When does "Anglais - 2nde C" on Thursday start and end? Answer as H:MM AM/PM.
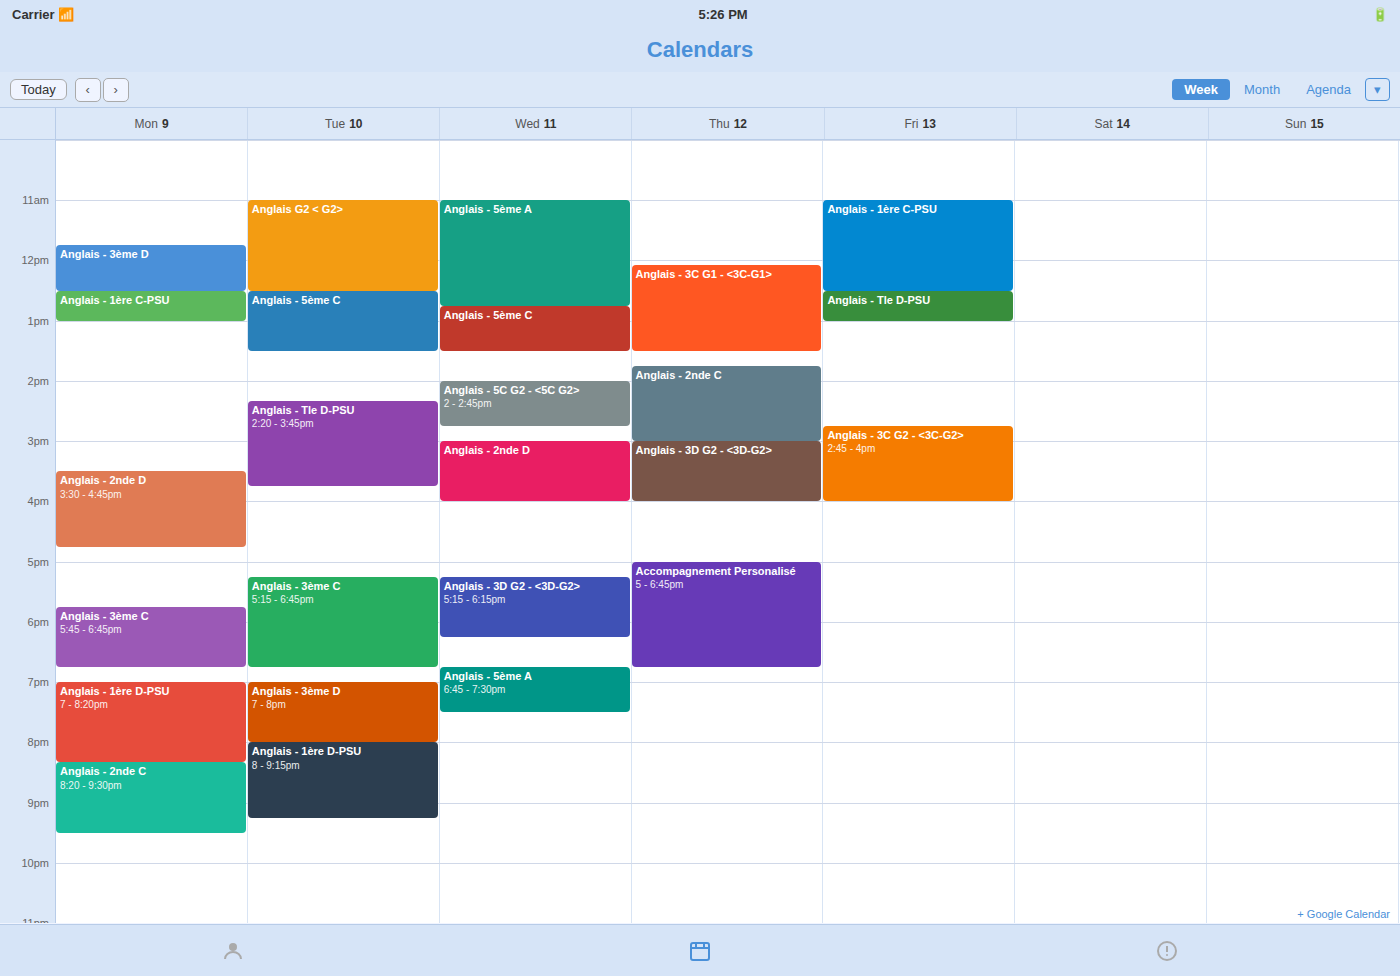
1:45 PM to 3:00 PM